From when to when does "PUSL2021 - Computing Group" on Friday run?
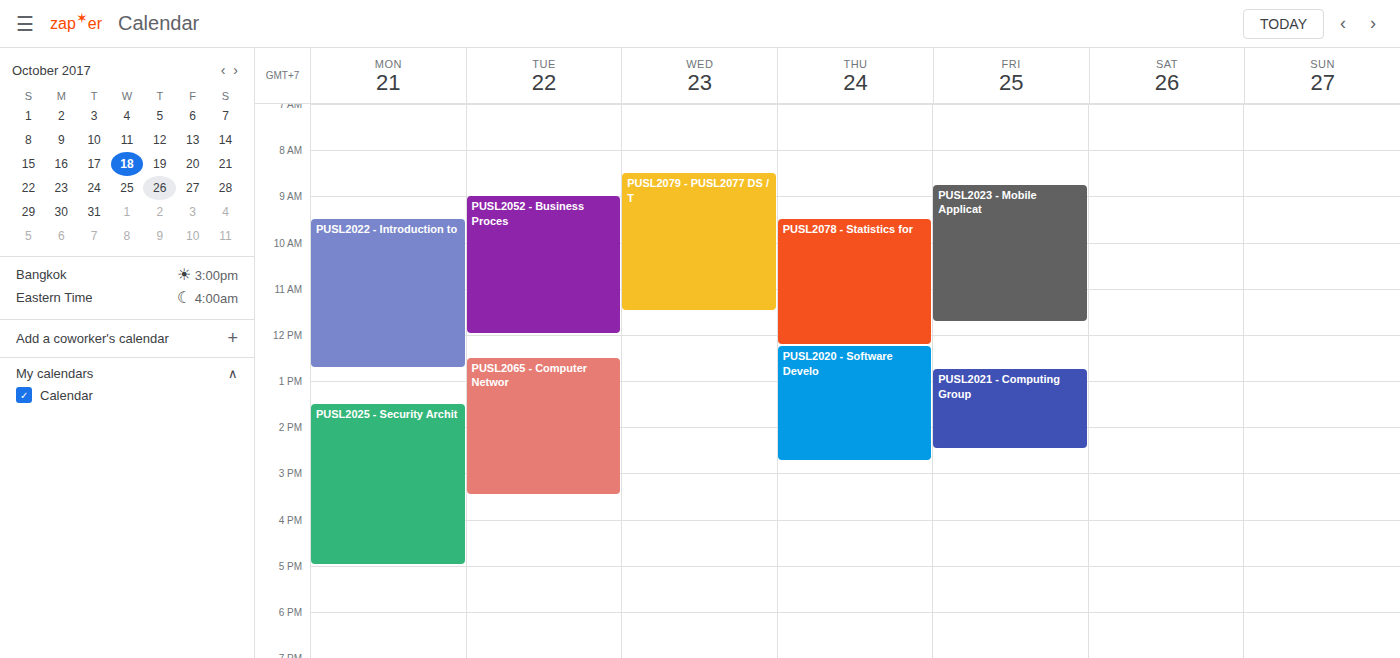
12:45 PM to 2:30 PM